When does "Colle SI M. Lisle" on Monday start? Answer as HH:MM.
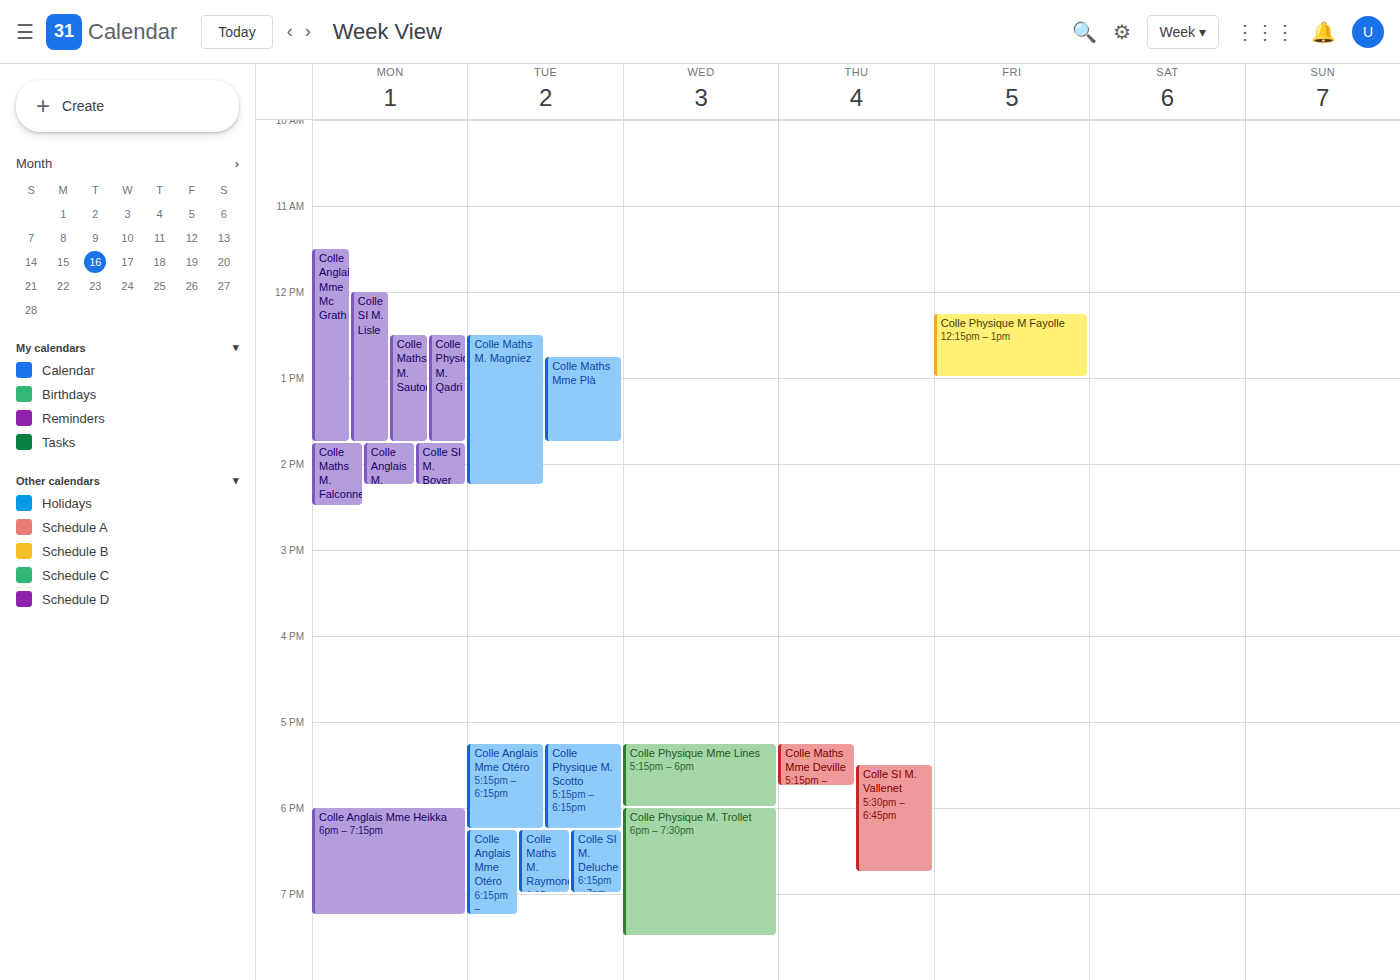
12:00